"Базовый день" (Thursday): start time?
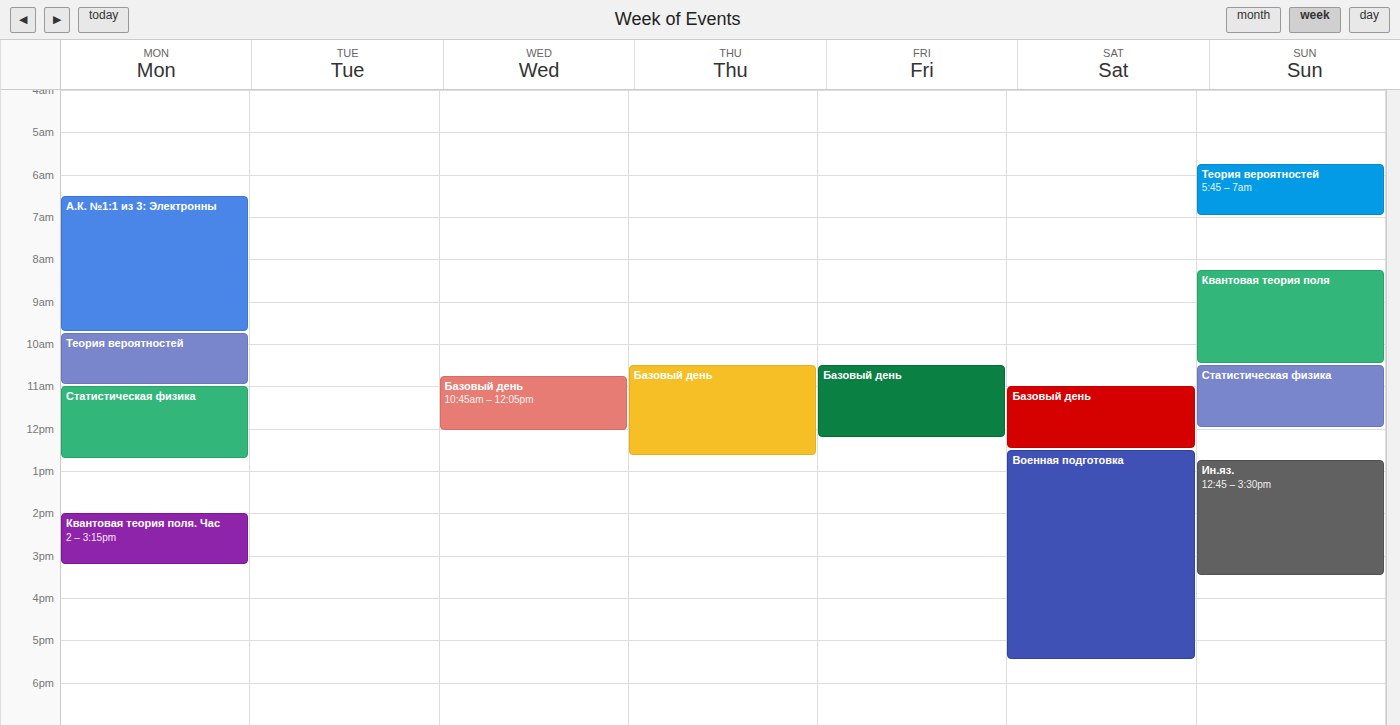
10:30